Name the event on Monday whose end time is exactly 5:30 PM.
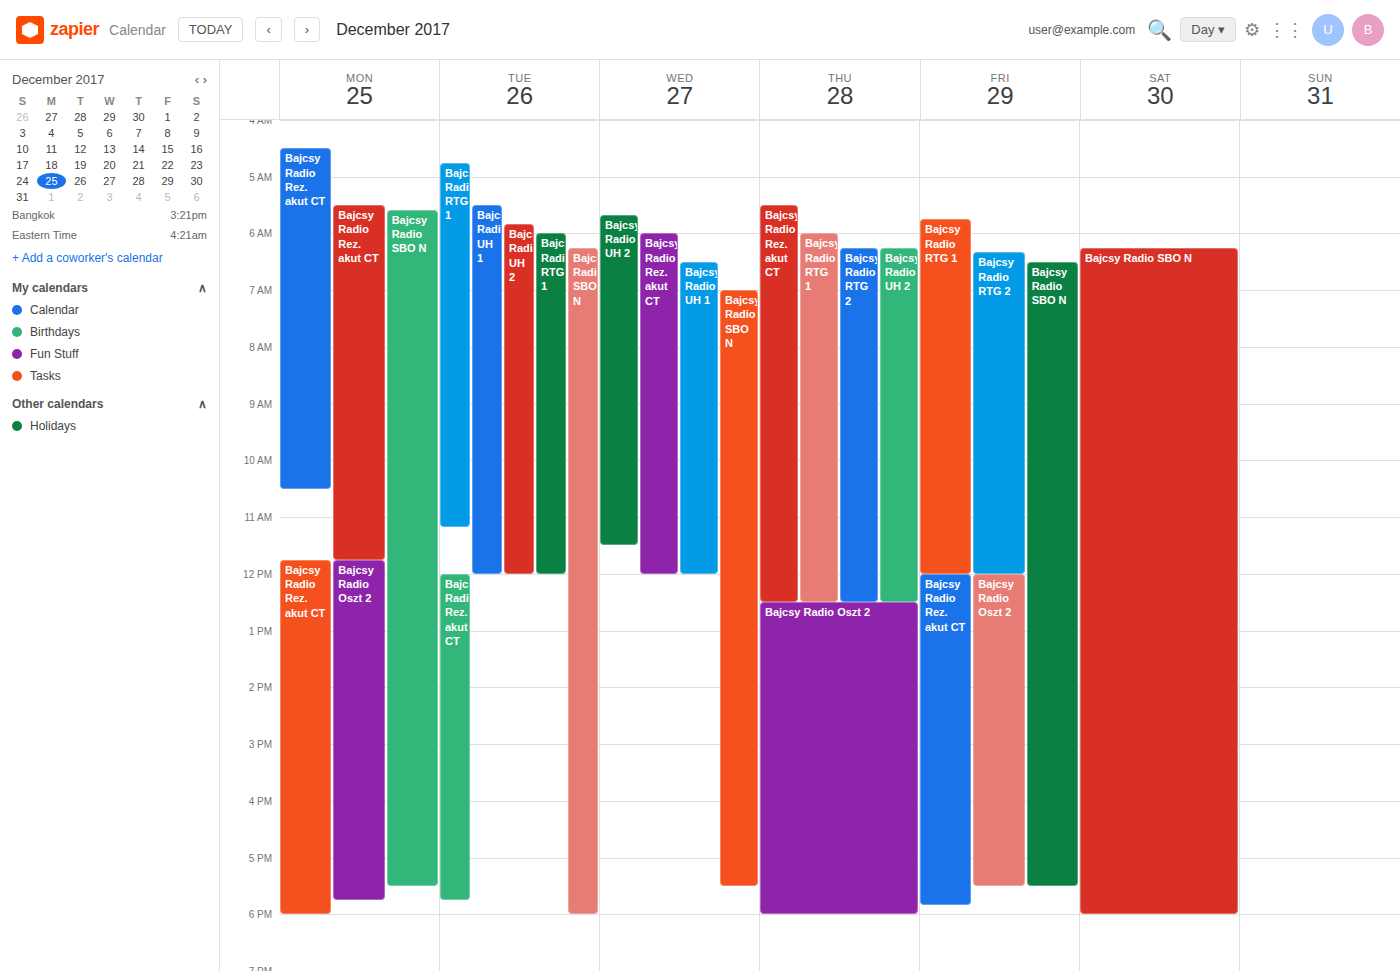
"Bajcsy Radio SBO N"